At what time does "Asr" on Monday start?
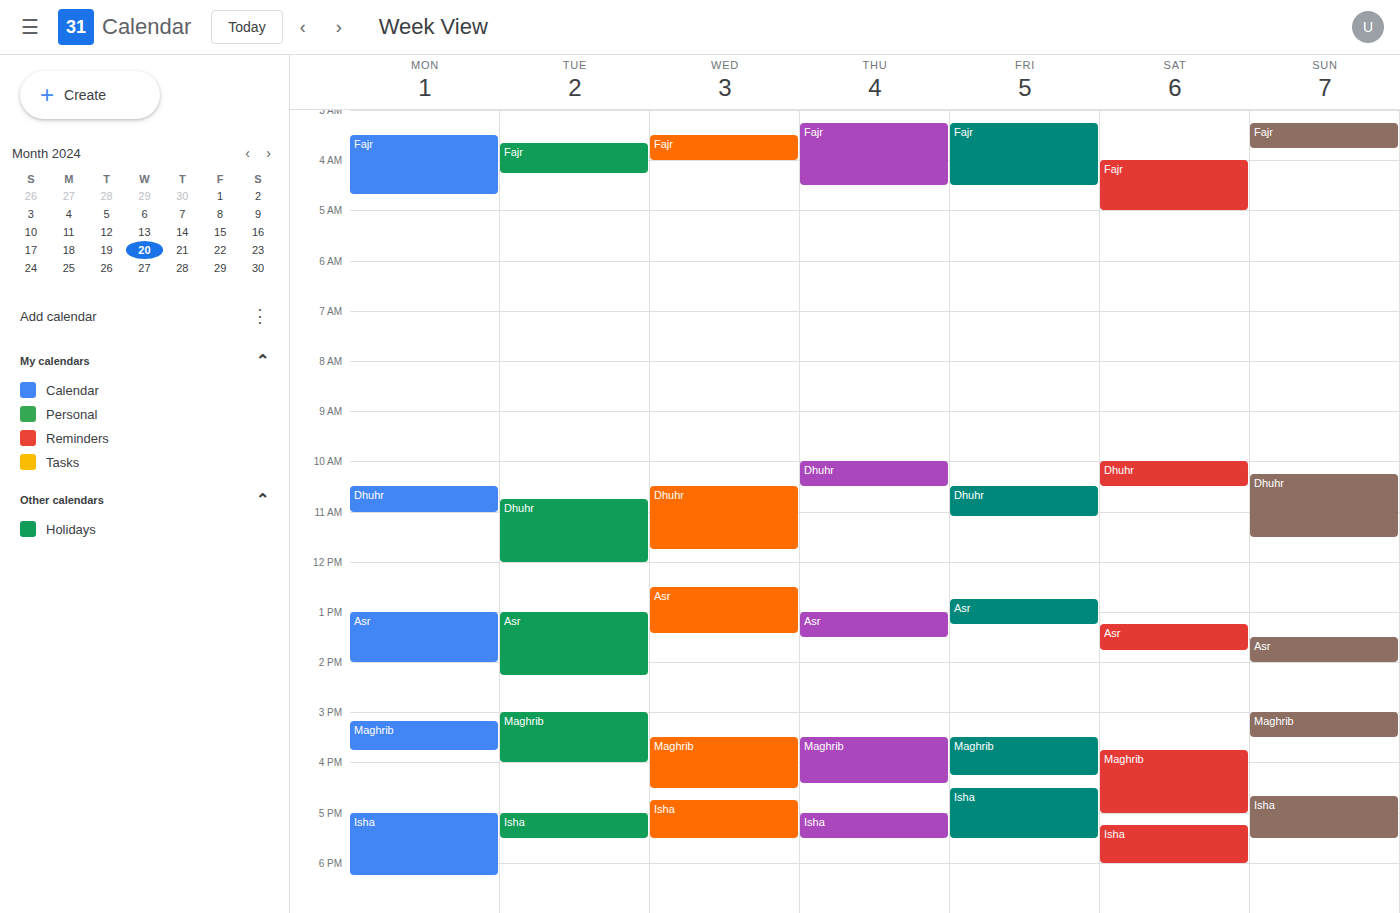
13:00